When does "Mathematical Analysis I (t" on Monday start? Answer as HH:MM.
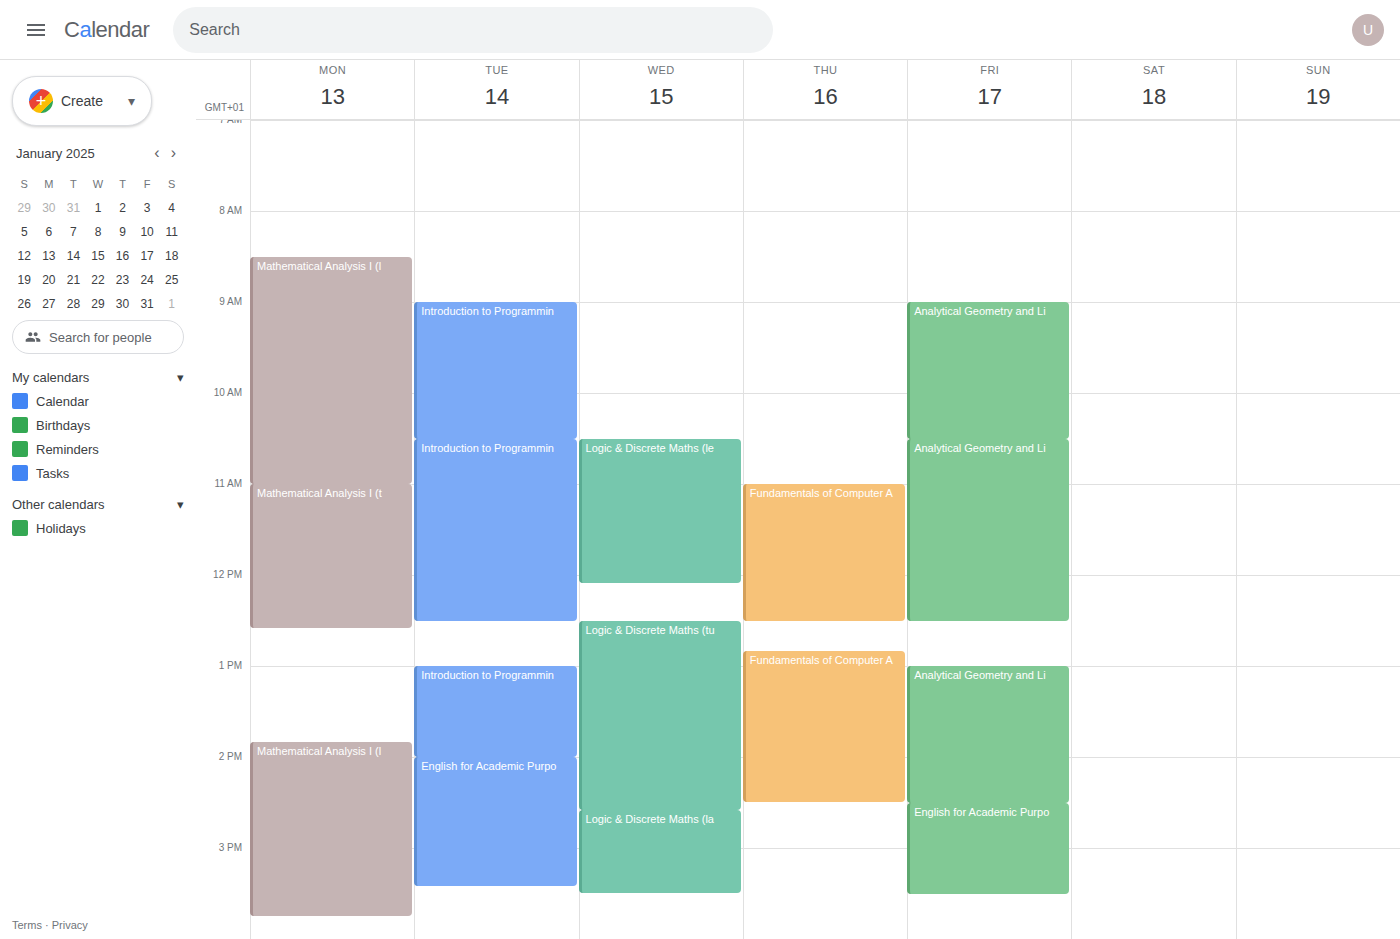
11:00